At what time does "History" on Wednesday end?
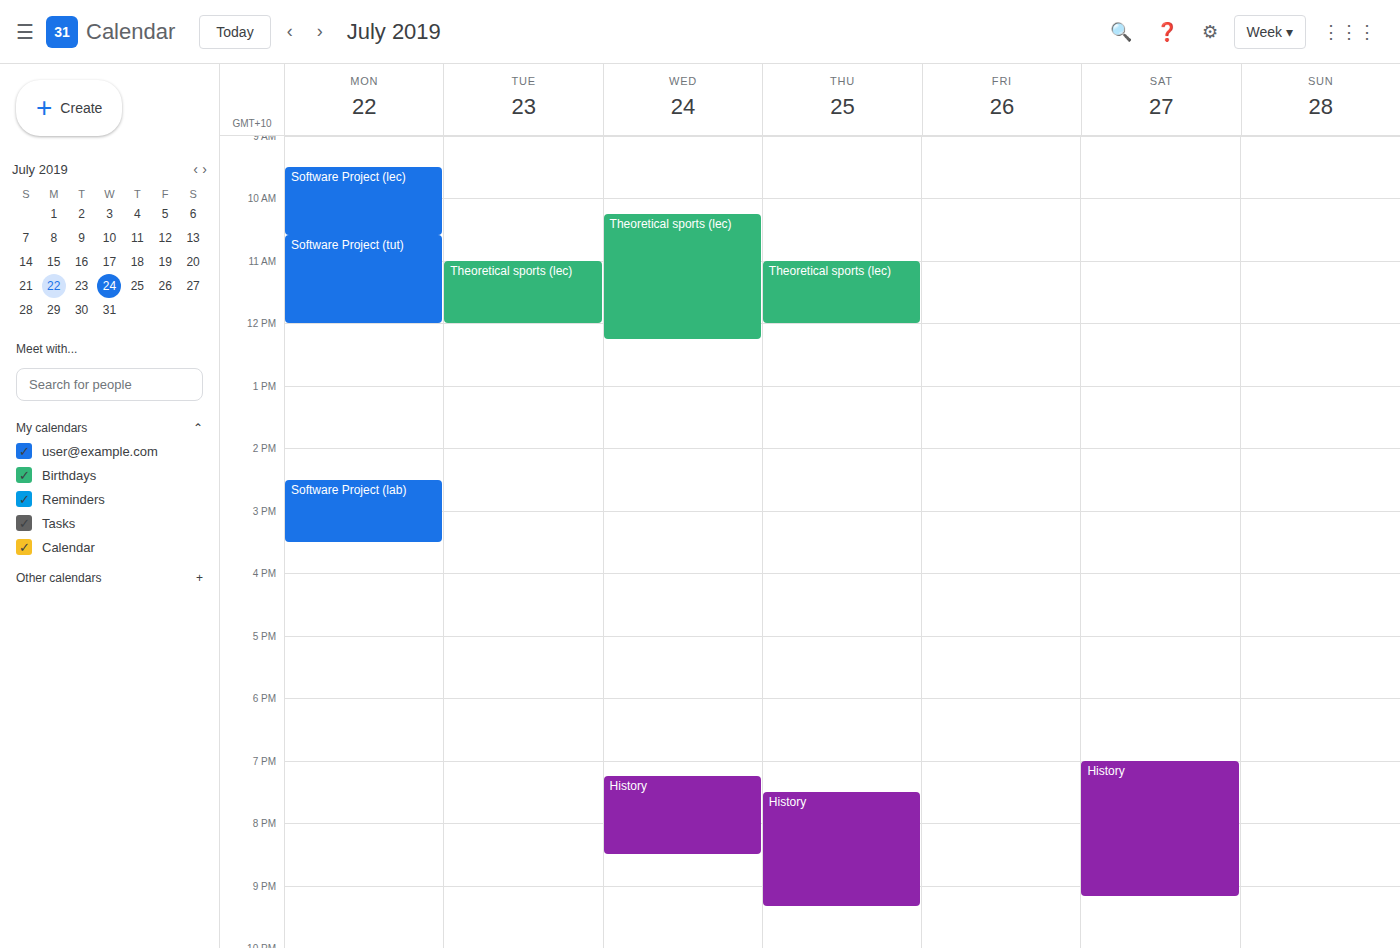
8:30 PM